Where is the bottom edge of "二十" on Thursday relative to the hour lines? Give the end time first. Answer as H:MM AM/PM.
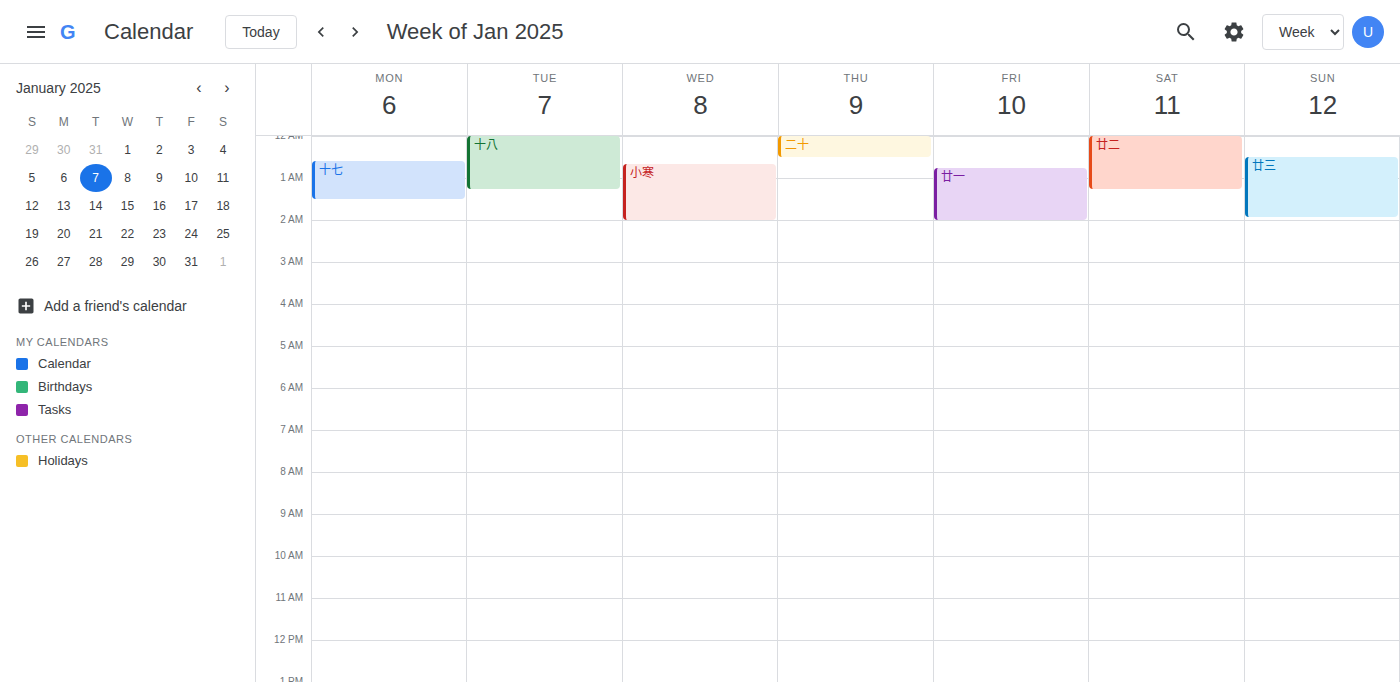
12:30 AM -- halfway between the 12 AM and 1 AM lines.